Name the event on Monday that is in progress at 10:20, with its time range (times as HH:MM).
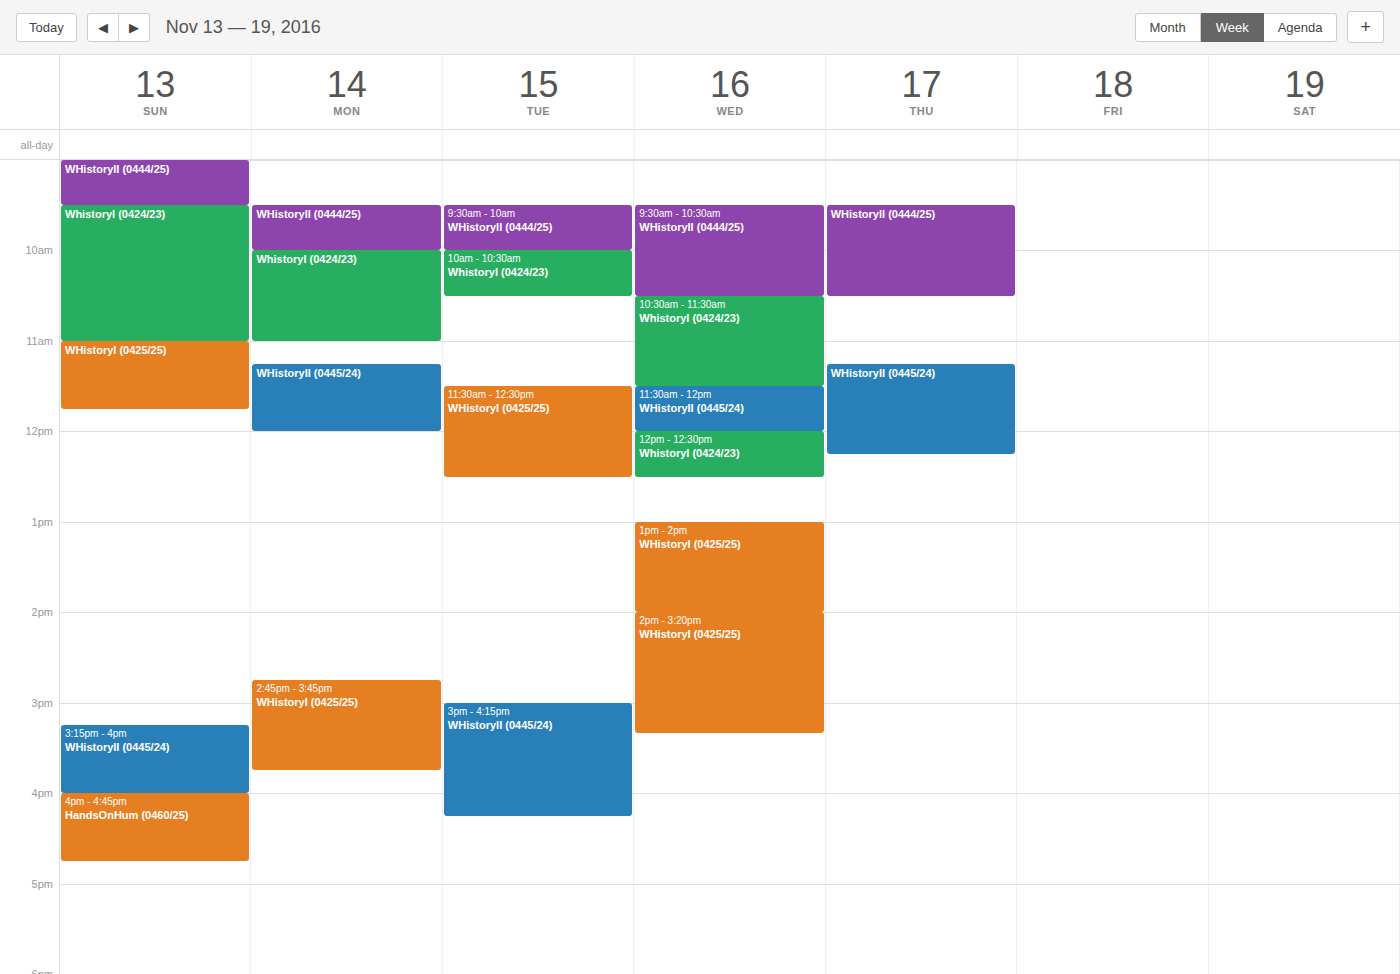
"WhistoryI (0424/23)", 10:00 to 11:00